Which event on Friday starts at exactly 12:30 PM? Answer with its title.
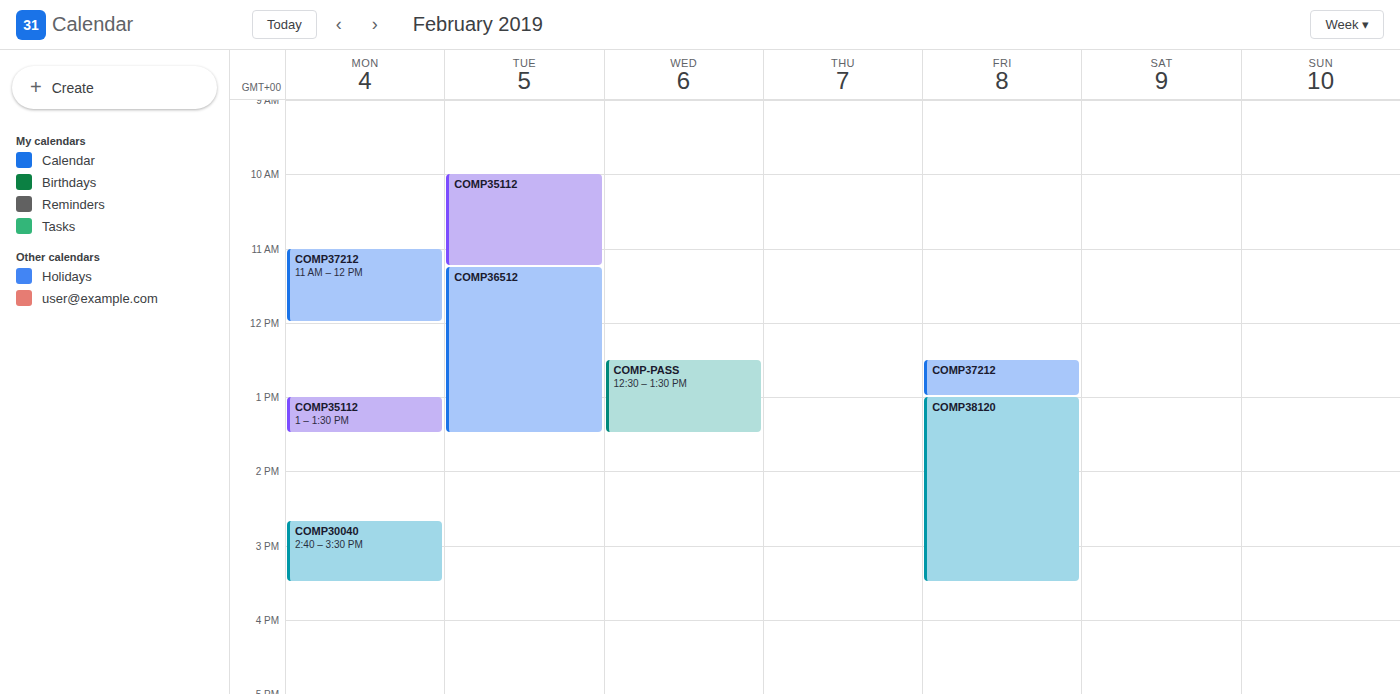
"COMP37212"